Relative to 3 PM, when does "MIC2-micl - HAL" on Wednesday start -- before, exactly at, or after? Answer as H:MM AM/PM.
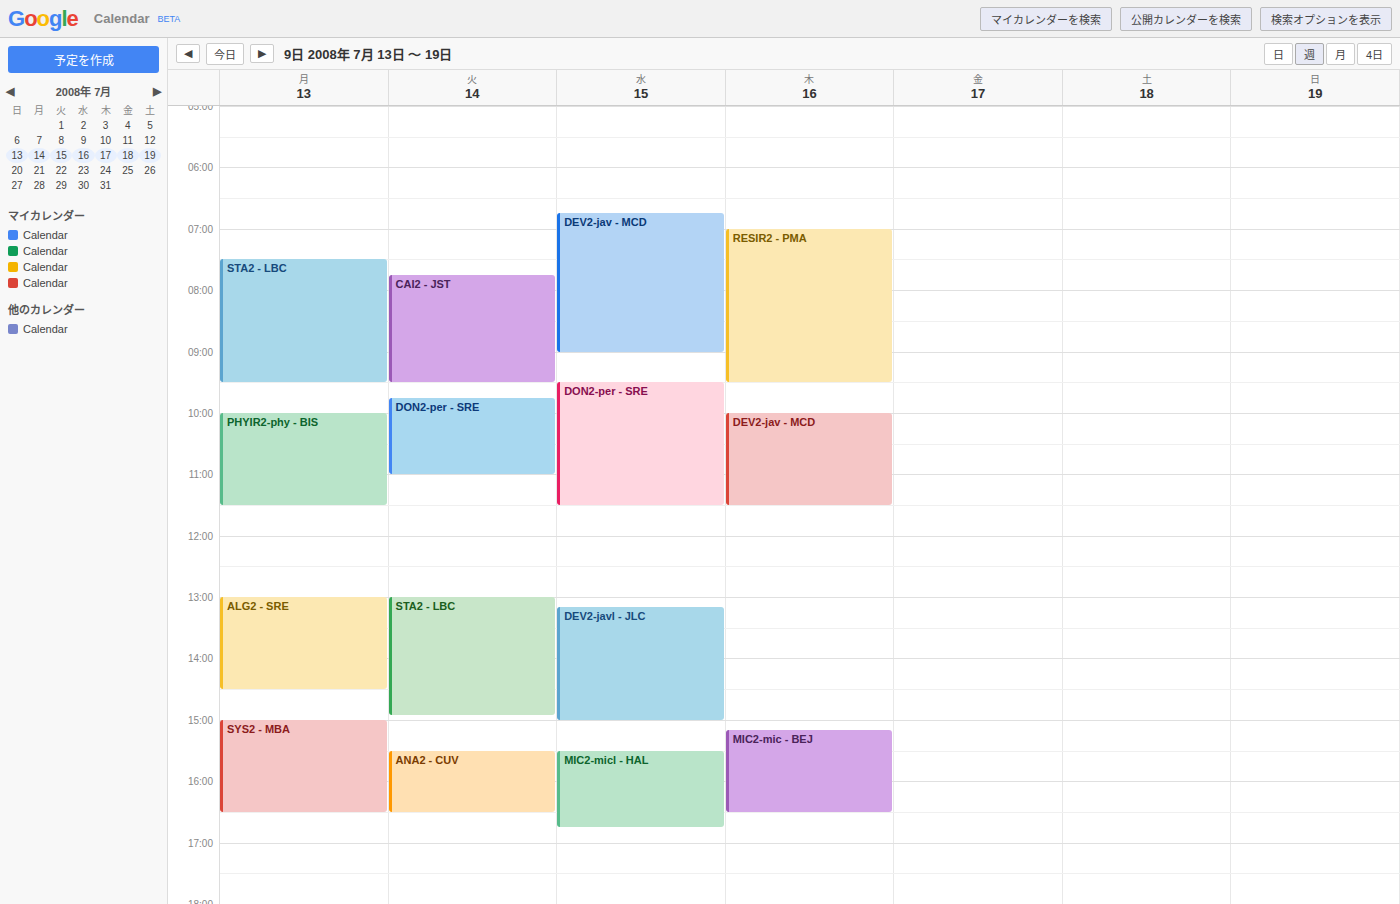
3:30 PM -- after 3 PM, 30 minutes below the 3 PM line.